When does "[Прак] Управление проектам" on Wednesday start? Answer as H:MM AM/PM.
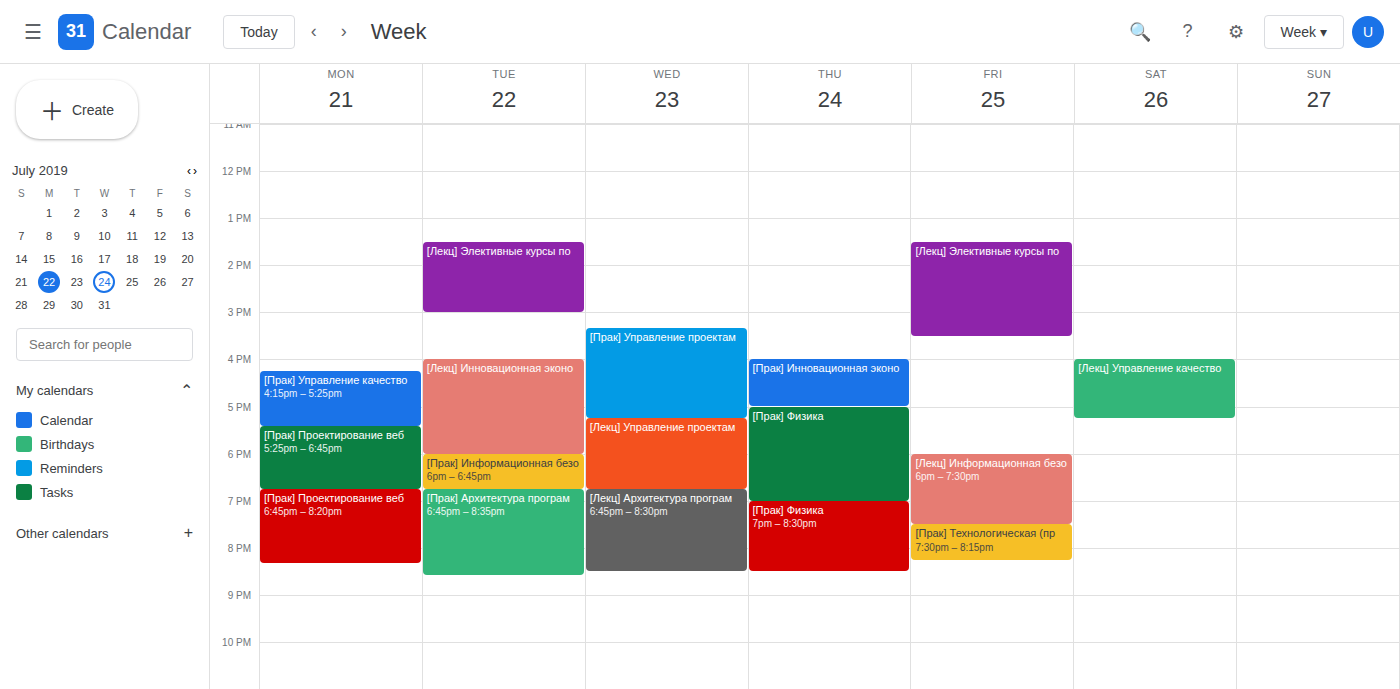
3:20 PM